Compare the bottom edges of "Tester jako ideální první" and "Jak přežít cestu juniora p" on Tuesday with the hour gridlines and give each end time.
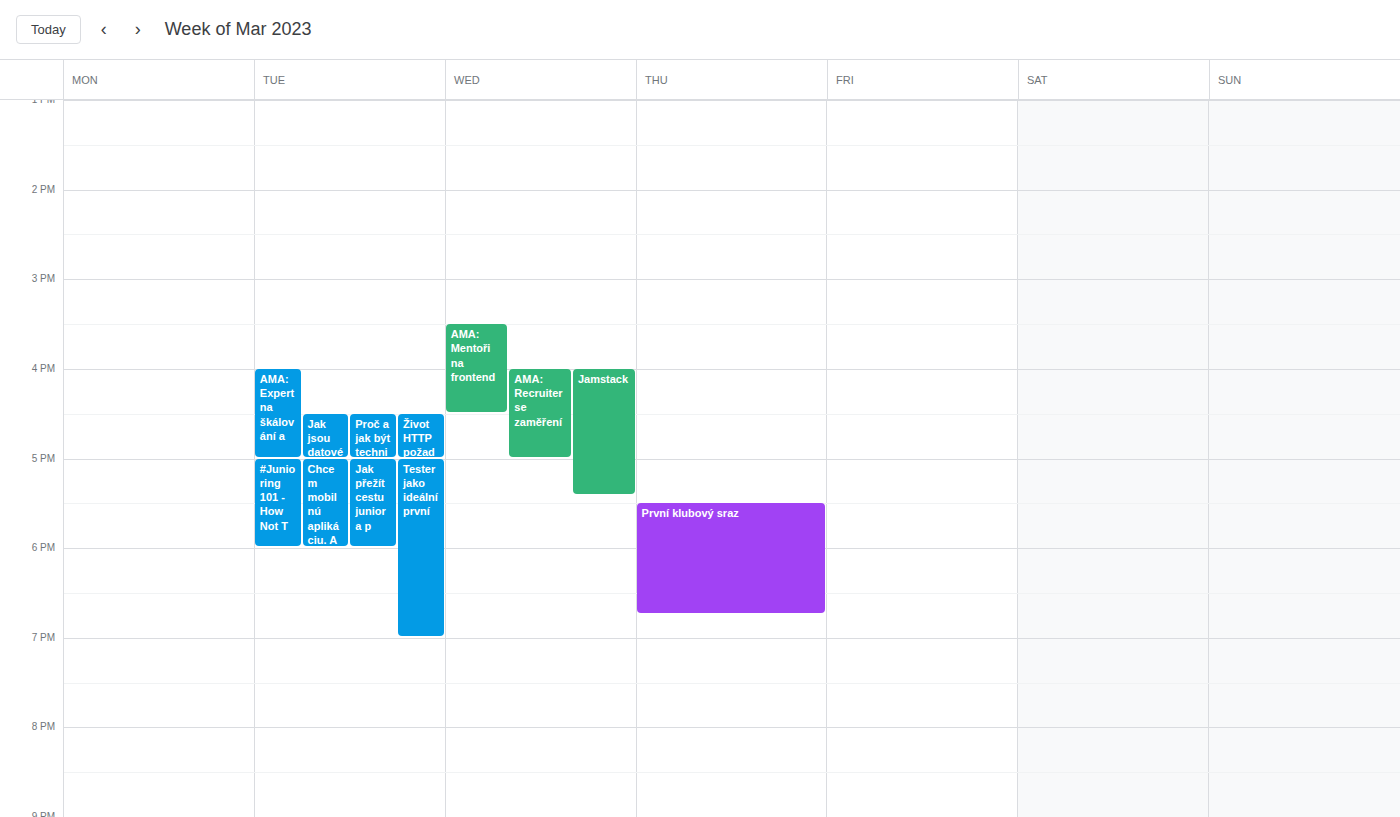
"Tester jako ideální první": 7:00 PM, exactly on the 7 PM line. "Jak přežít cestu juniora p": 6:00 PM, exactly on the 6 PM line.